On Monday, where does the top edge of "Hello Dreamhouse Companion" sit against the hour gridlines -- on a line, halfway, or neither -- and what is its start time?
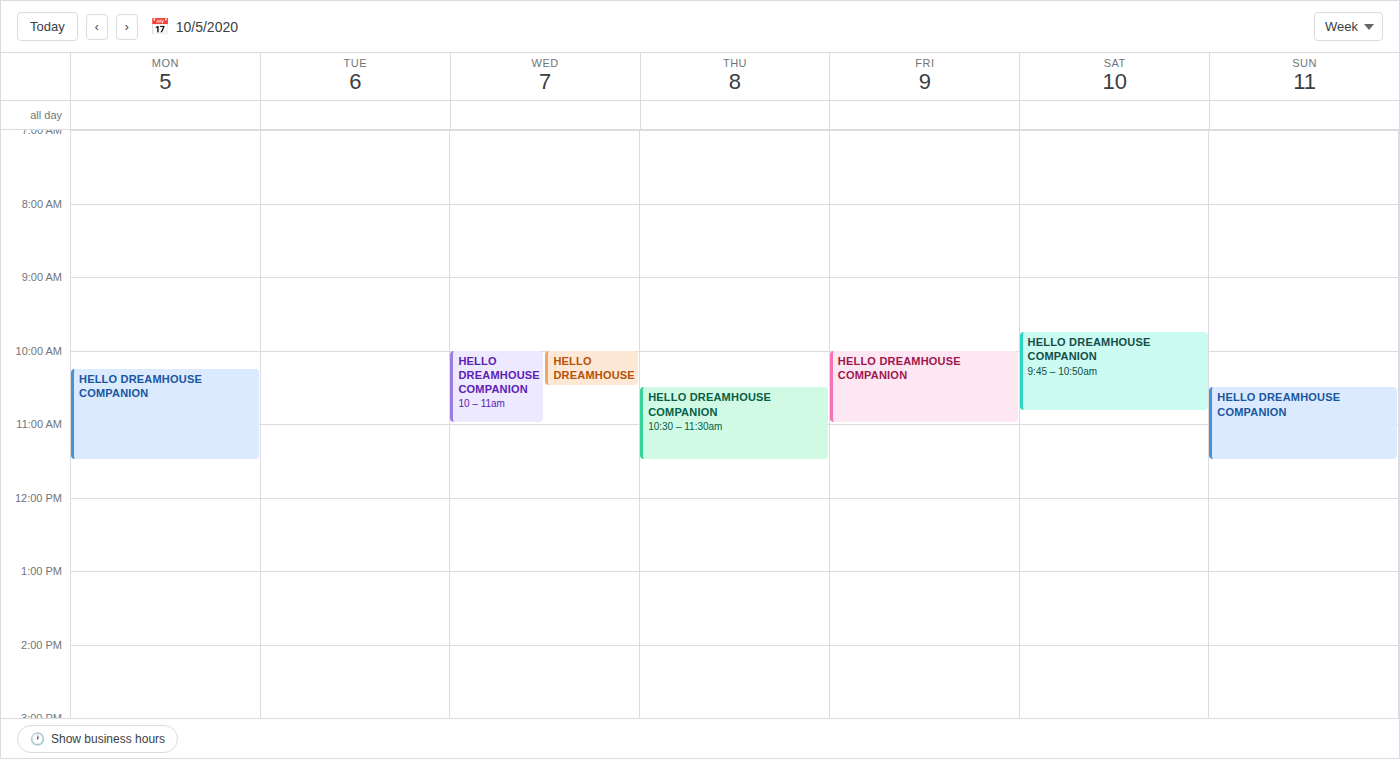
10:15 -- neither: a quarter of the way from the 10:00 line to the 11:00 line.